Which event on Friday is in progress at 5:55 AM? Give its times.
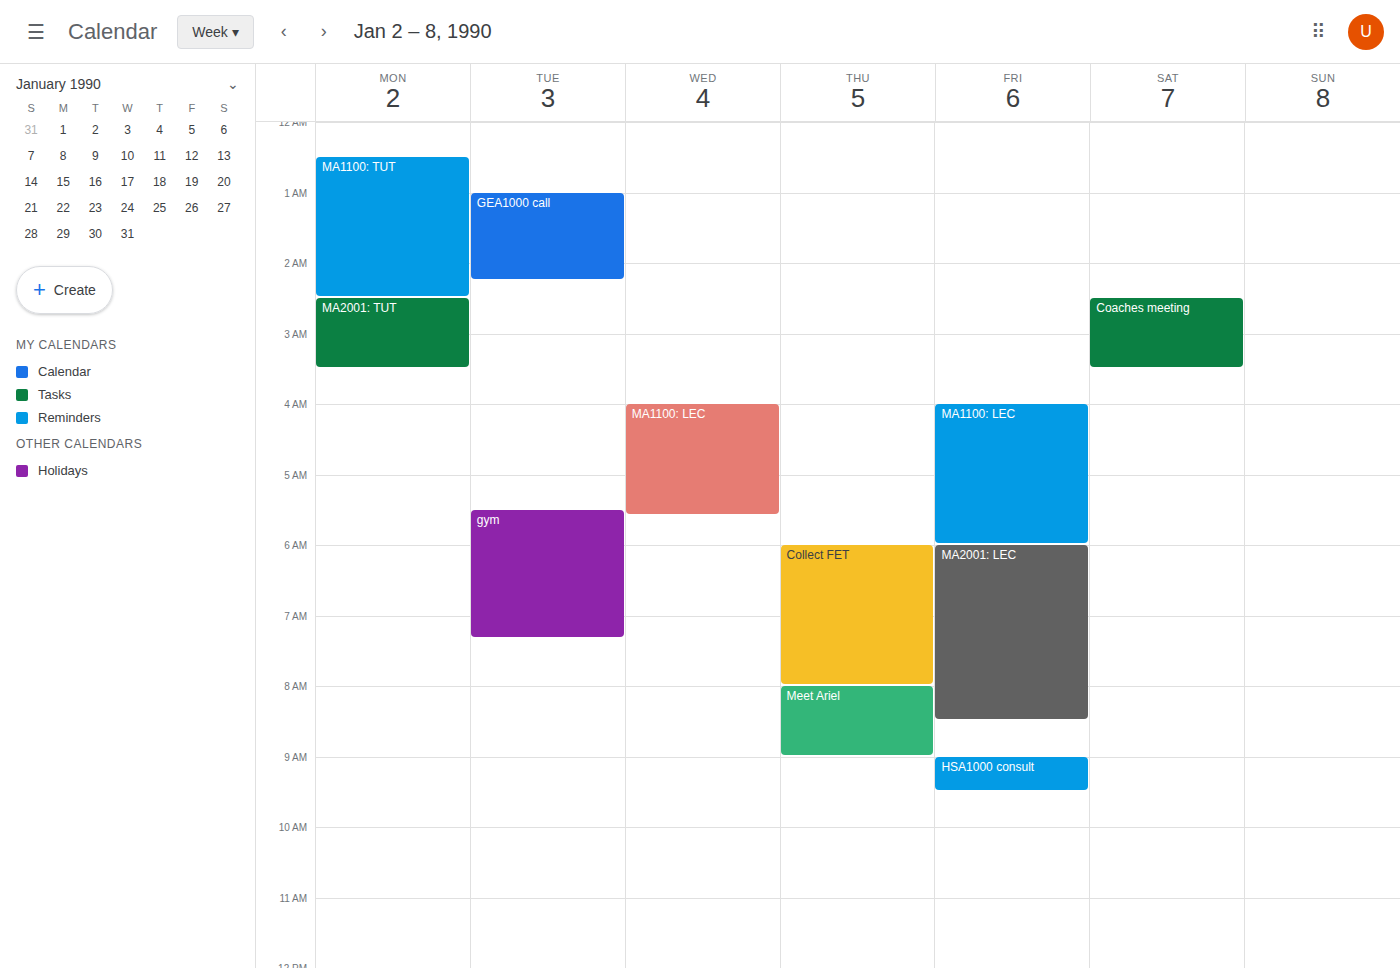
"MA1100: LEC", 4:00 AM to 6:00 AM